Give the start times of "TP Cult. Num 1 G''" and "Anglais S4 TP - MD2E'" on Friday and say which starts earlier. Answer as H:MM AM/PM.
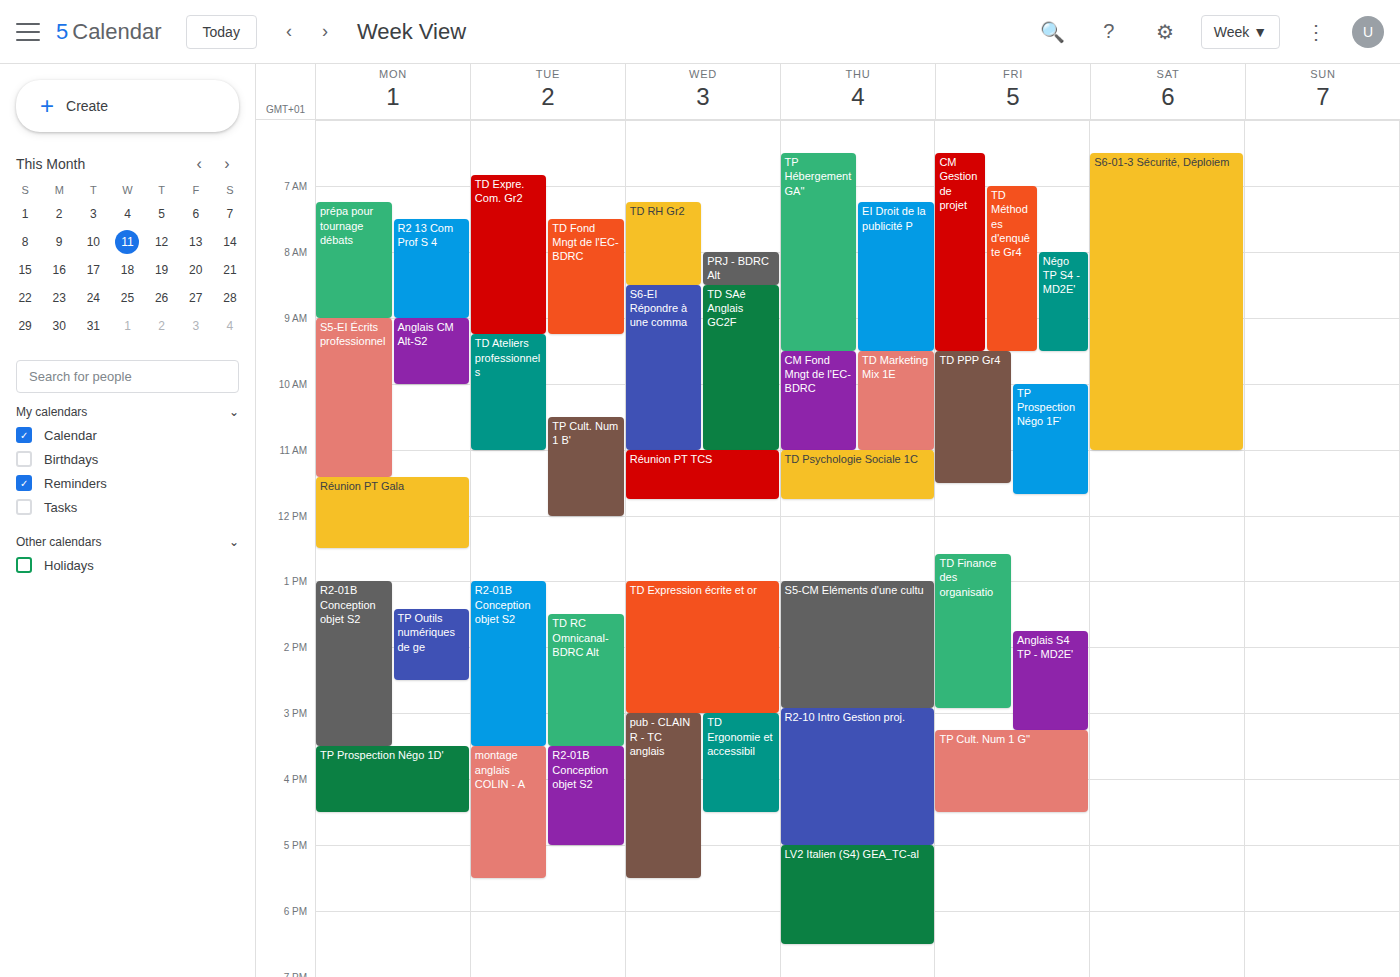
"Anglais S4 TP - MD2E'" 1:45 PM; "TP Cult. Num 1 G''" 3:15 PM.